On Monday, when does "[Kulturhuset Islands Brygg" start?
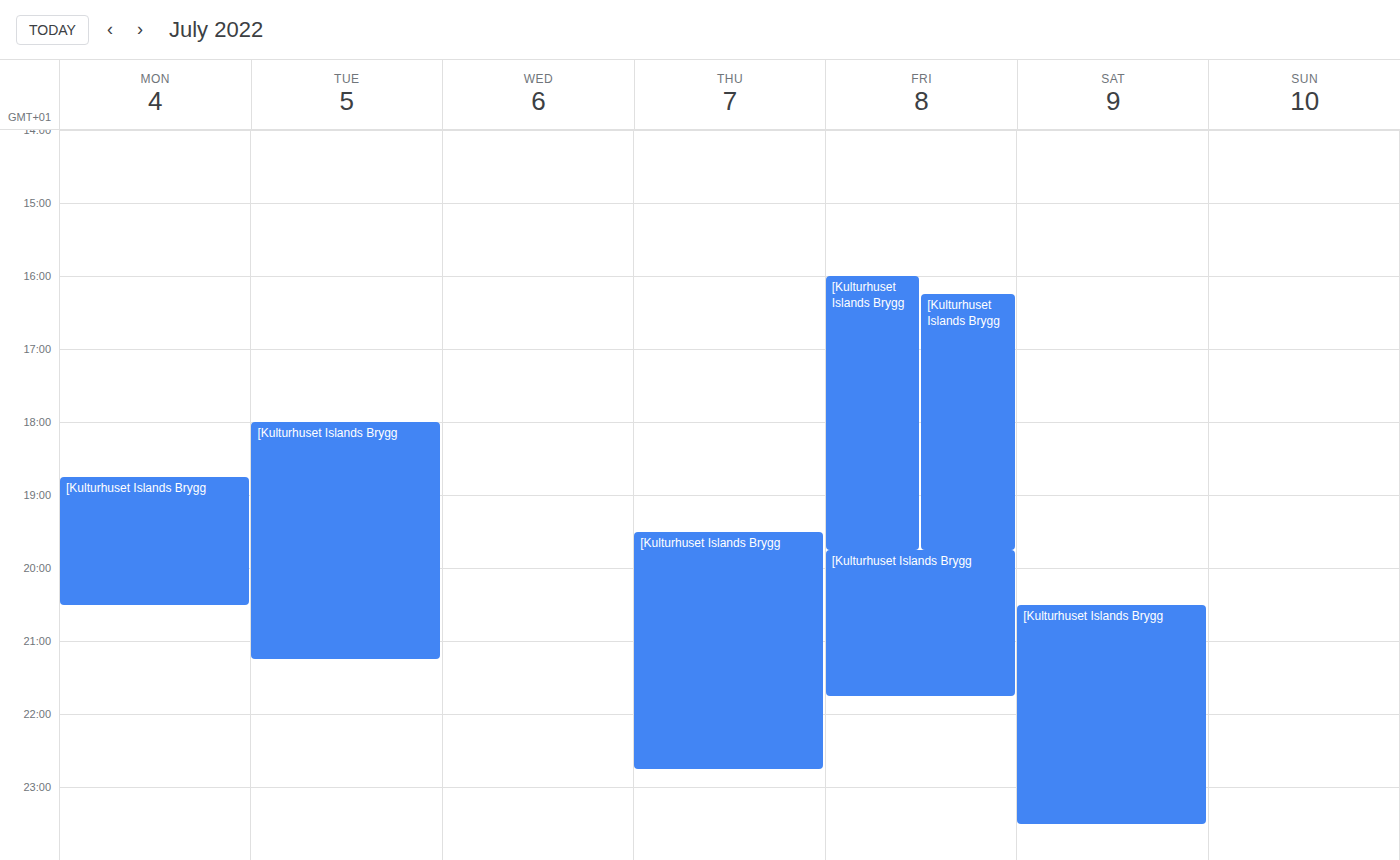
6:45 PM